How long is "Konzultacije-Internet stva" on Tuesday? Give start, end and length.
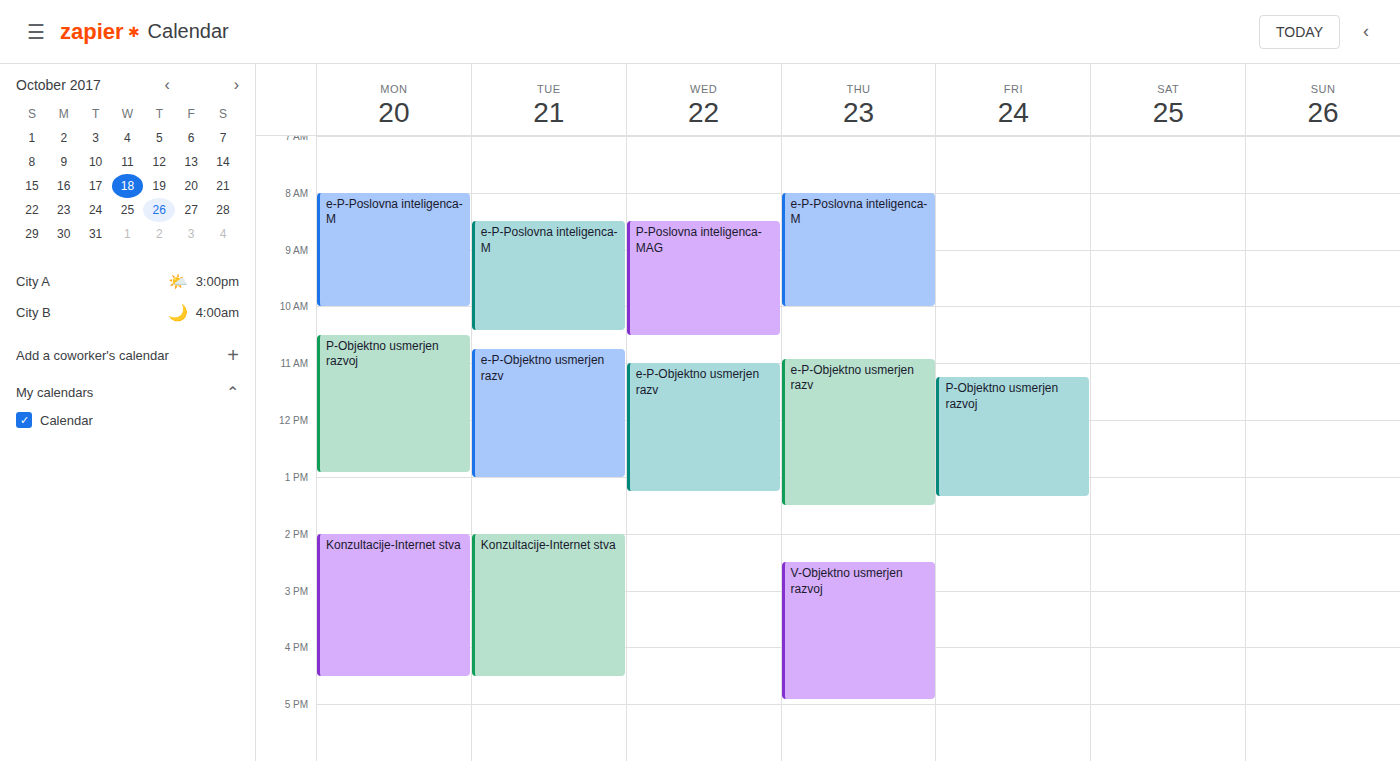
2:00 PM to 4:30 PM, 2 hours 30 minutes